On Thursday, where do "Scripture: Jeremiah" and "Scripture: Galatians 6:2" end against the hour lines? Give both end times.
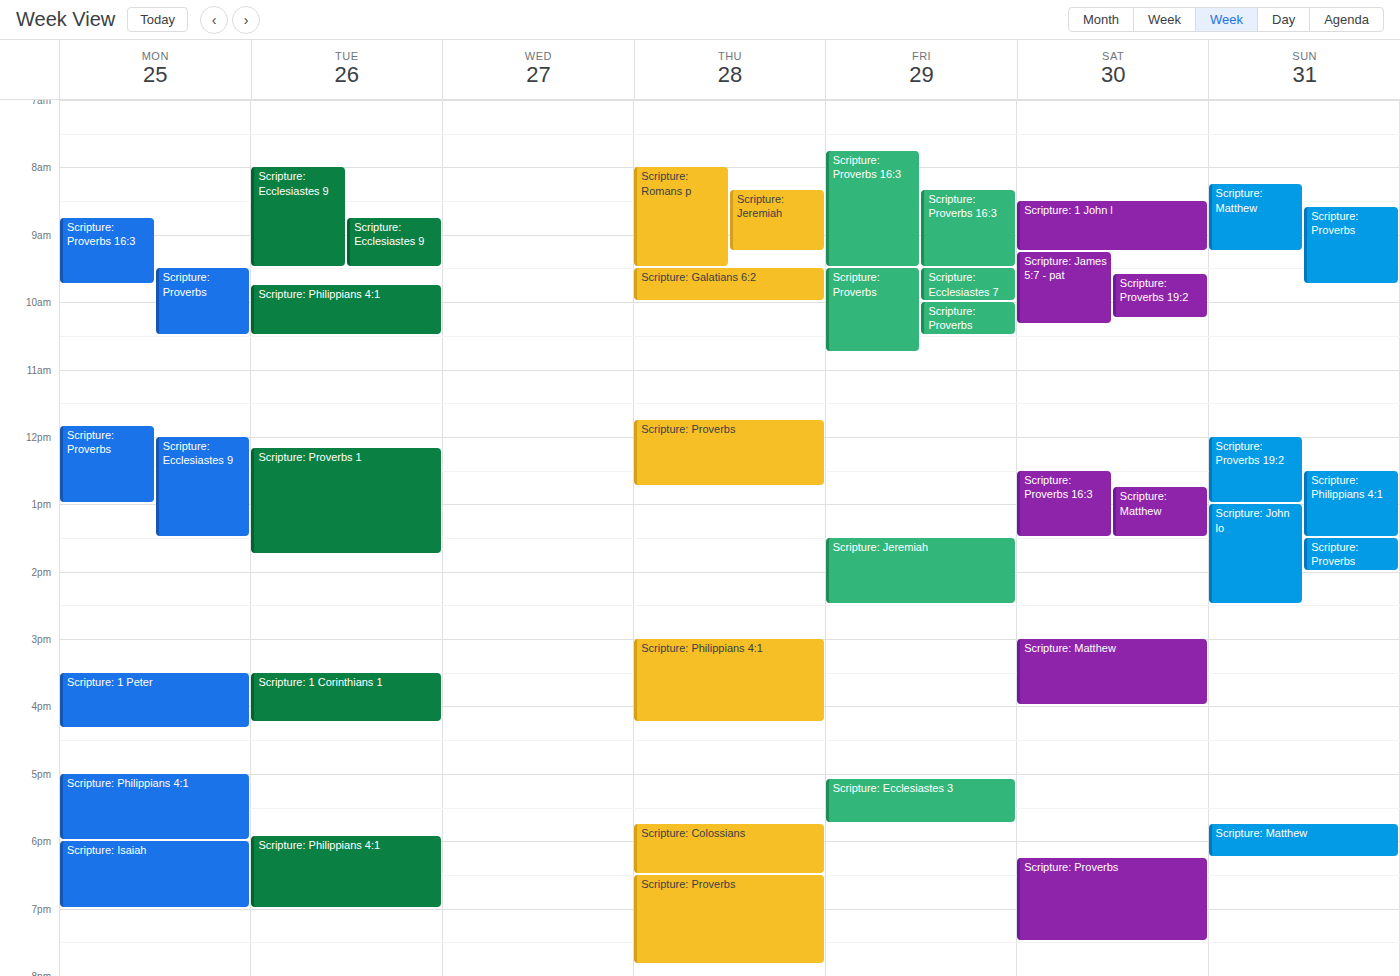
"Scripture: Jeremiah": 9:15 AM, neither: a quarter of the way from the 9 AM line to the 10 AM line. "Scripture: Galatians 6:2": 10:00 AM, exactly on the 10 AM line.